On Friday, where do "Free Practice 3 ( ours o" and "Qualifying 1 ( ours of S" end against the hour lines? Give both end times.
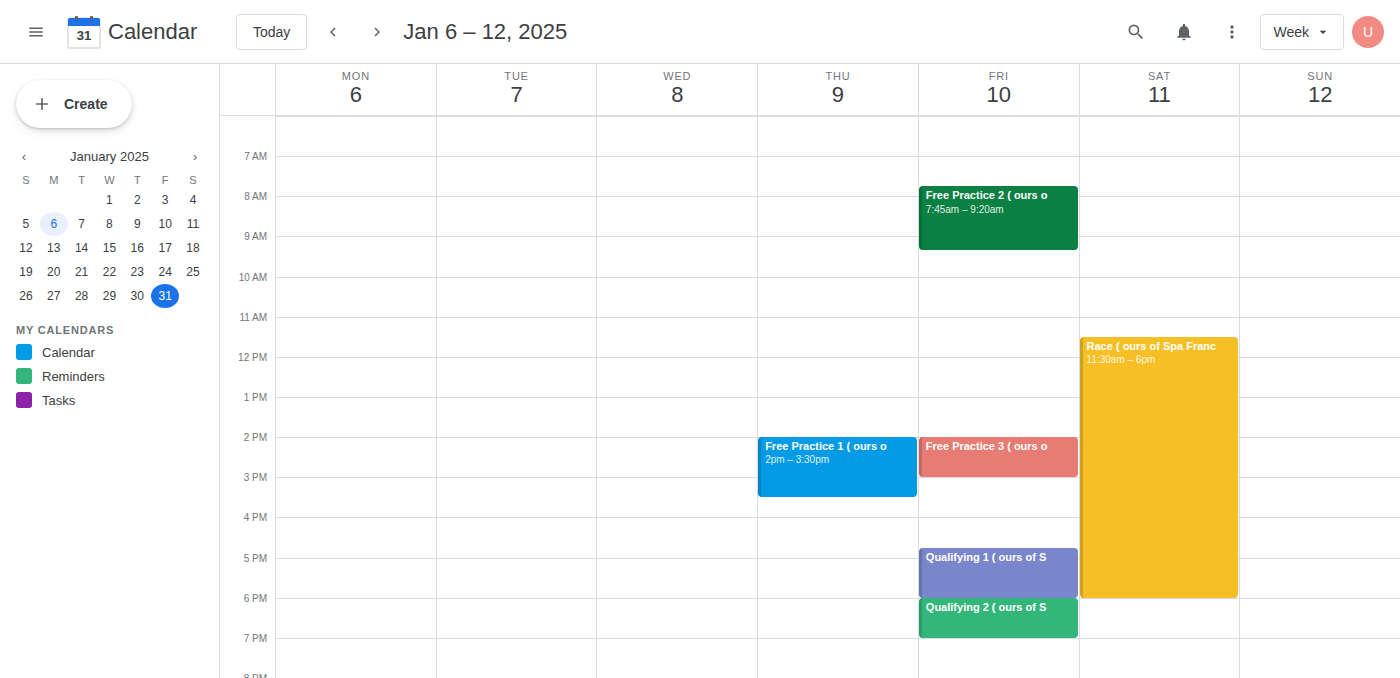
"Free Practice 3 ( ours o": 3:00 PM, exactly on the 3 PM line. "Qualifying 1 ( ours of S": 6:00 PM, exactly on the 6 PM line.